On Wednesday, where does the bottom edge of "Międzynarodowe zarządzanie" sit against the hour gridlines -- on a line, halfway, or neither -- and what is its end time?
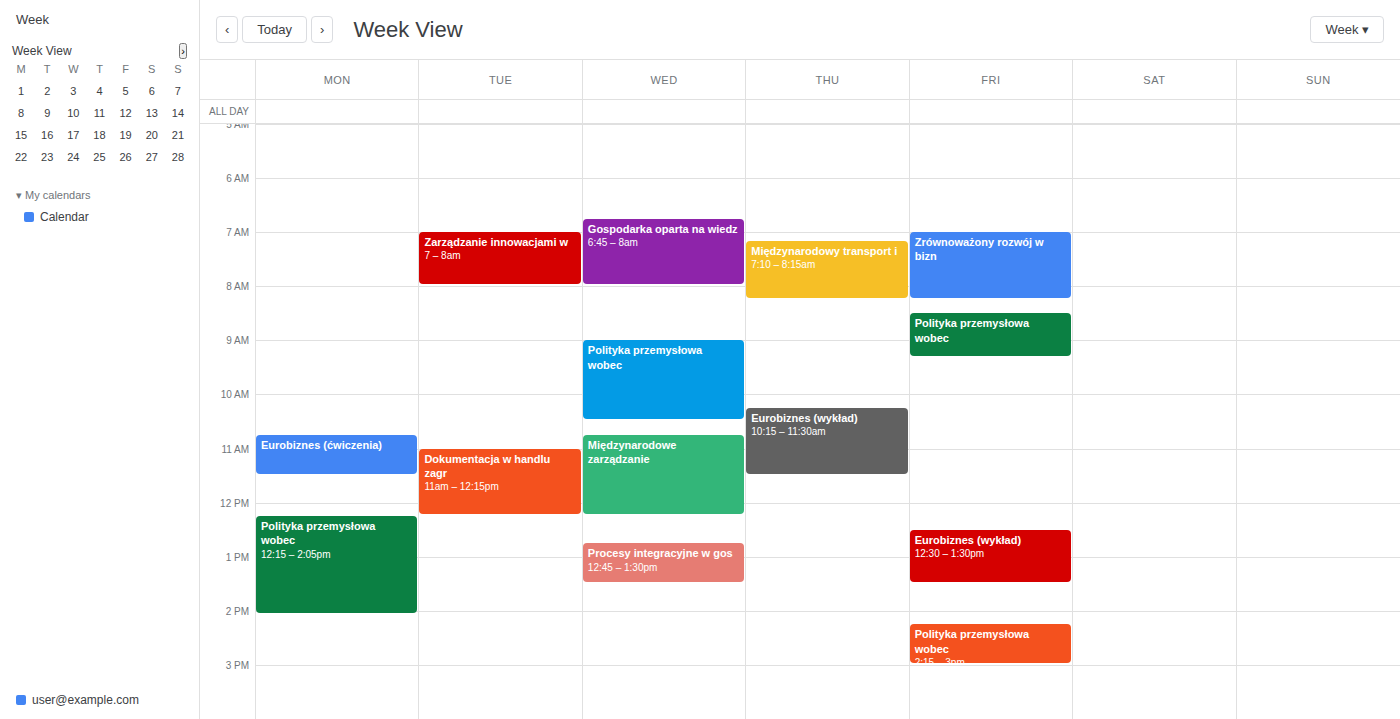
12:15 PM -- neither: a quarter of the way from the 12 PM line to the 1 PM line.